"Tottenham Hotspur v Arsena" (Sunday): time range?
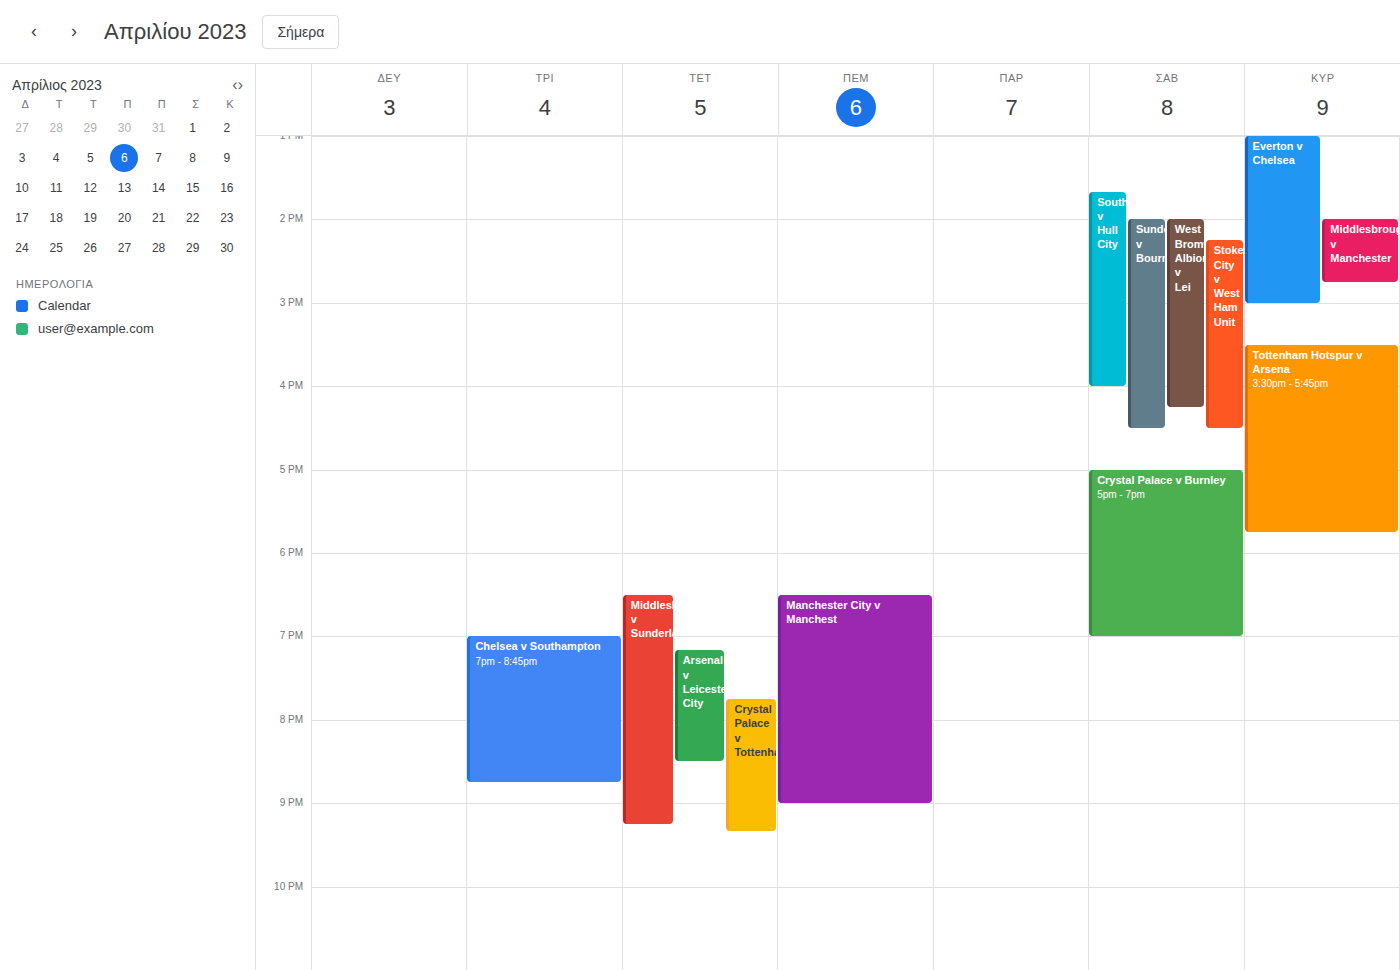
3:30 PM to 5:45 PM